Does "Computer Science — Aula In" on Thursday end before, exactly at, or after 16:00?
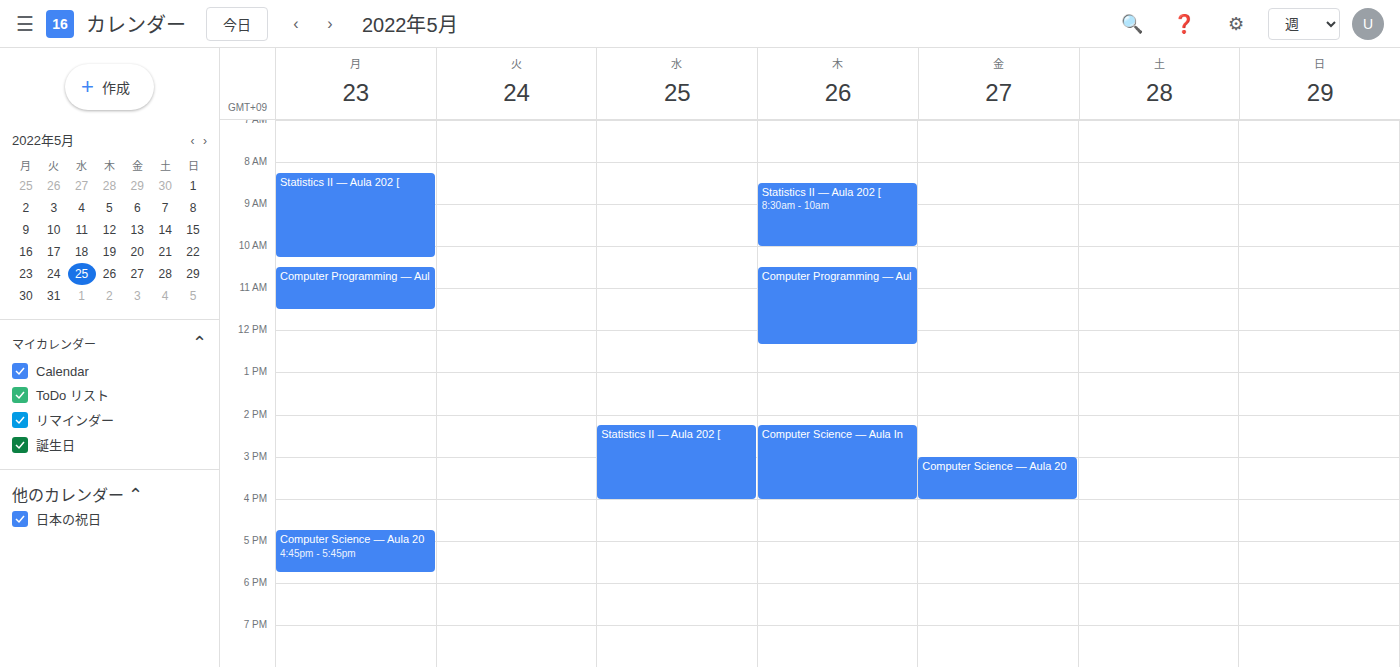
16:00 -- exactly at 16:00, on the 16:00 line.